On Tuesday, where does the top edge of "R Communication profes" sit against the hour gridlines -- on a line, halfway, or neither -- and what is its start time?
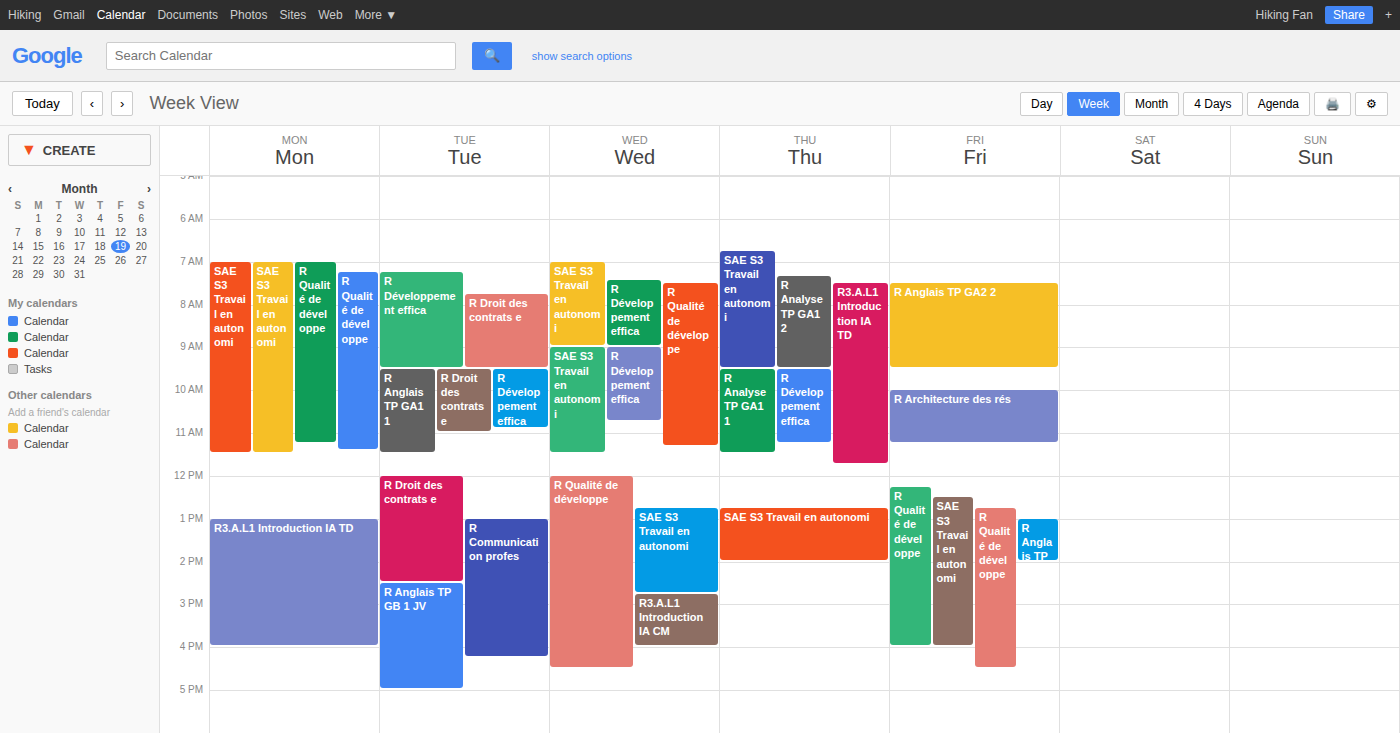
13:00 -- exactly on the 13:00 line.